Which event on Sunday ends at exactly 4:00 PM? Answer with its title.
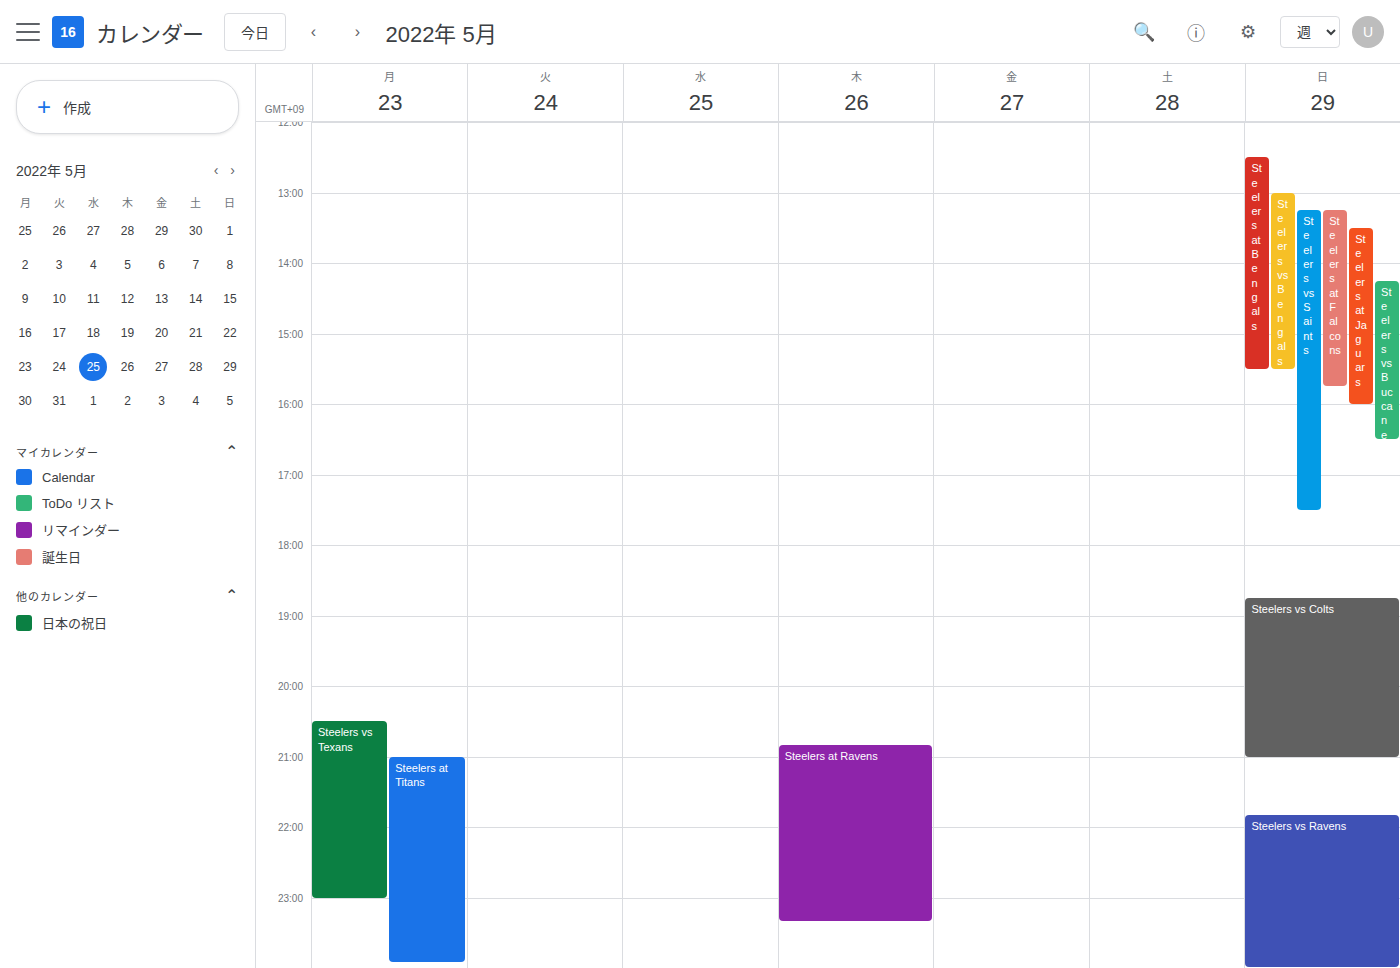
"Steelers at Jaguars"